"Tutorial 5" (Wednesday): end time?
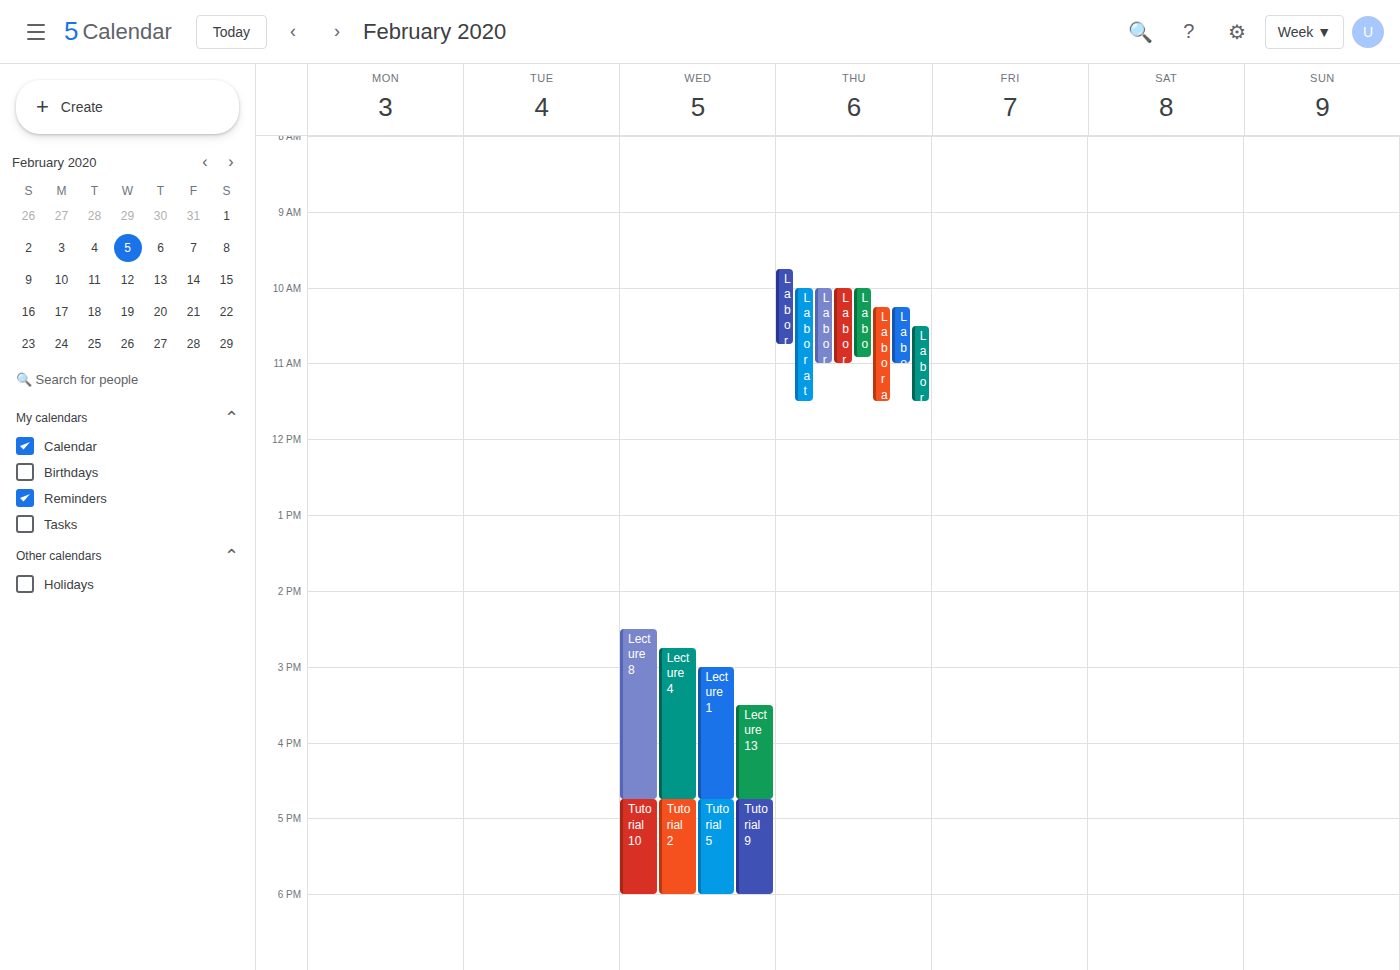
6:00 PM